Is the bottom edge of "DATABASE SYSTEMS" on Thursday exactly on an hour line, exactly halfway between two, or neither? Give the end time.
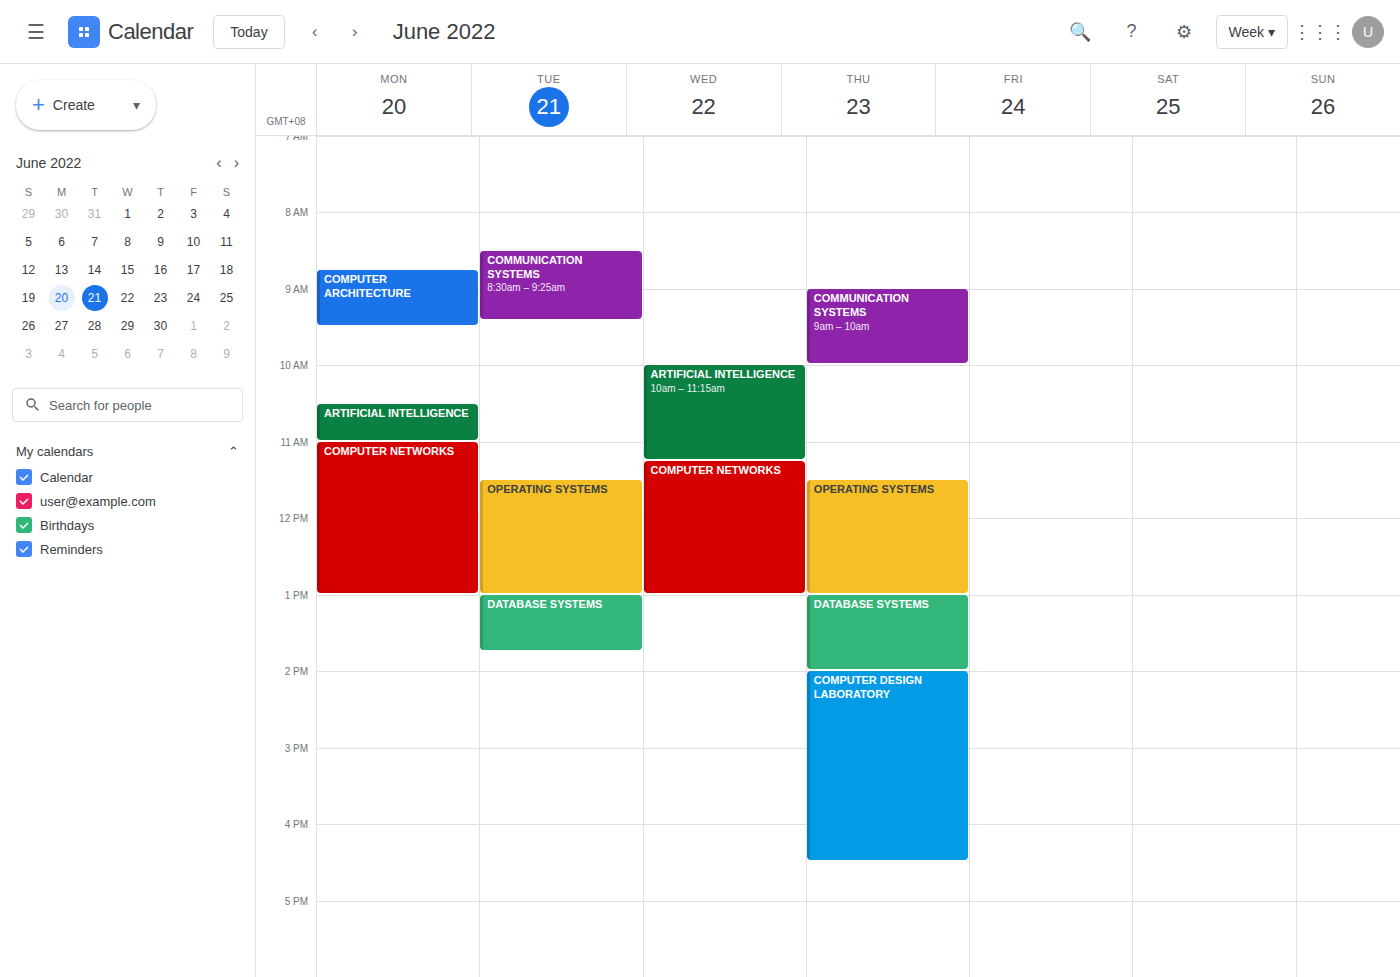
2:00 PM -- exactly on the 2 PM line.